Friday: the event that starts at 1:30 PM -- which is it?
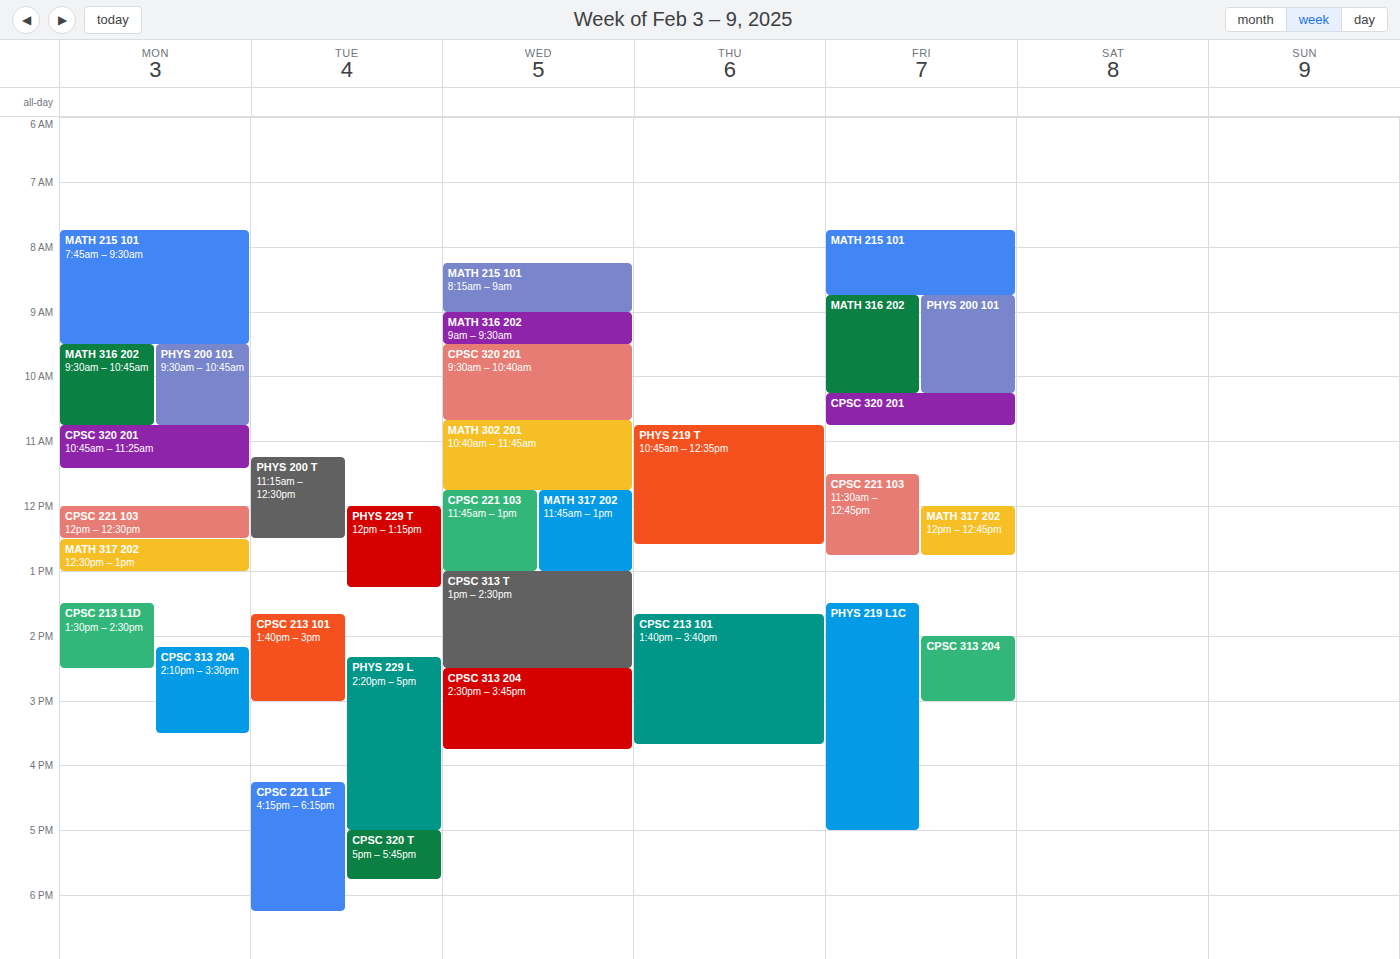
"PHYS 219 L1C"